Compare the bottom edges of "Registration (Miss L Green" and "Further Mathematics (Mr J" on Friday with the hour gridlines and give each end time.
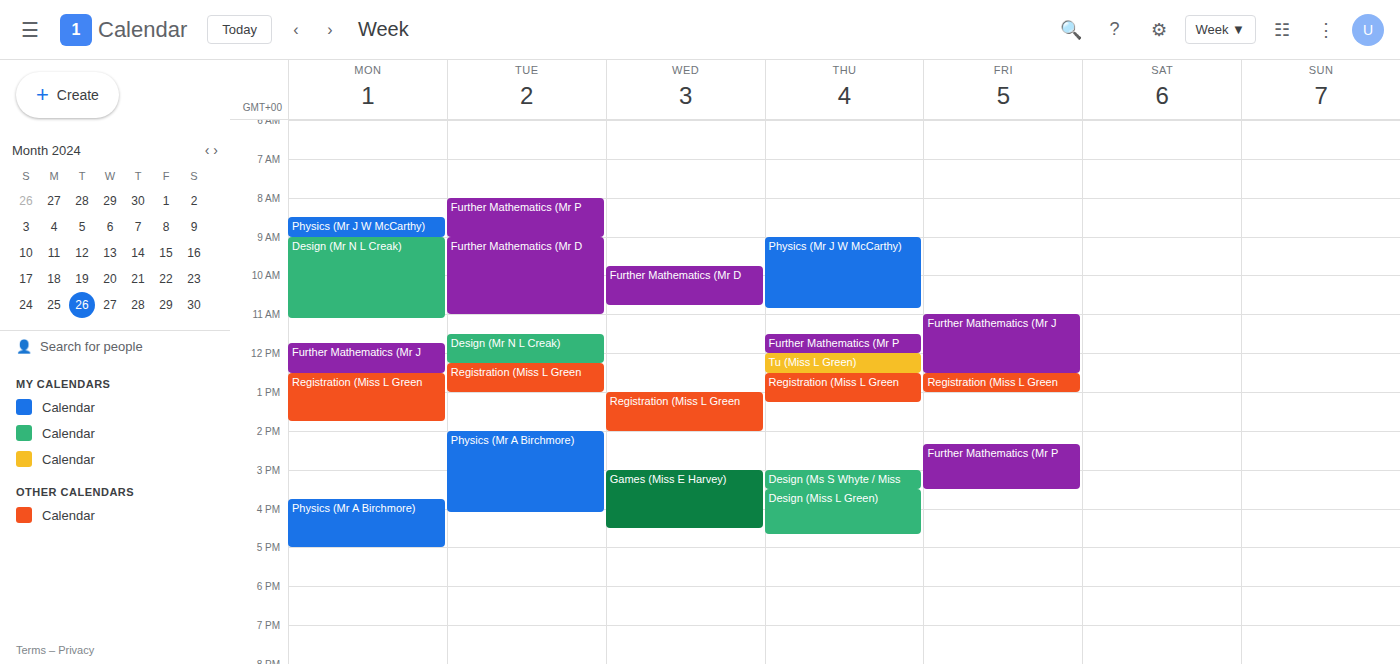
"Registration (Miss L Green": 1:00 PM, exactly on the 1 PM line. "Further Mathematics (Mr J": 12:30 PM, halfway between the 12 PM and 1 PM lines.